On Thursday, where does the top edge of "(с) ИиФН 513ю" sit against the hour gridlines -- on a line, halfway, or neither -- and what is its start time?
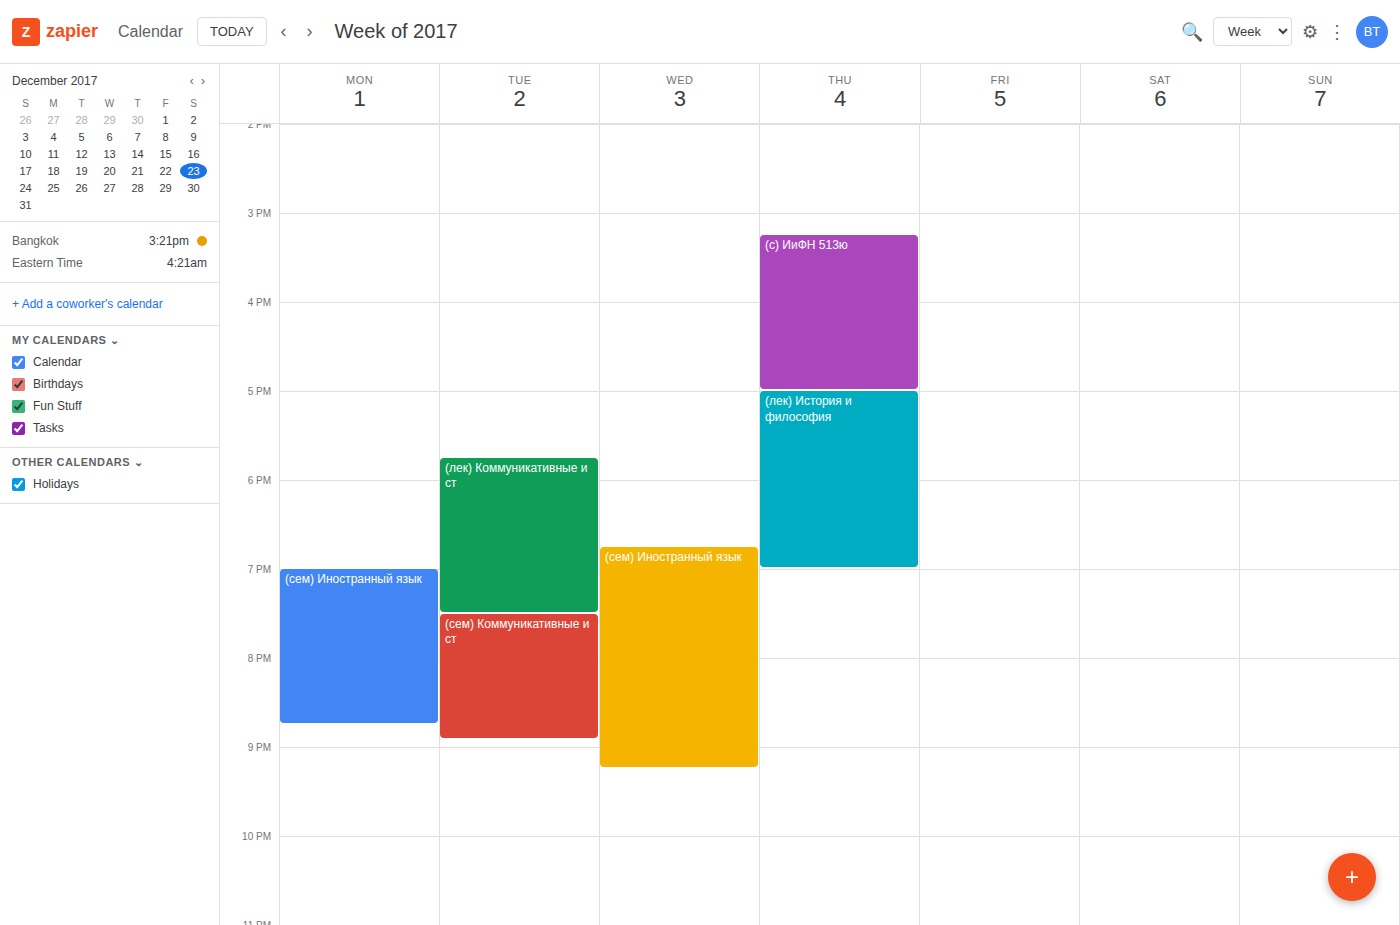
3:15 PM -- neither: a quarter of the way from the 3 PM line to the 4 PM line.